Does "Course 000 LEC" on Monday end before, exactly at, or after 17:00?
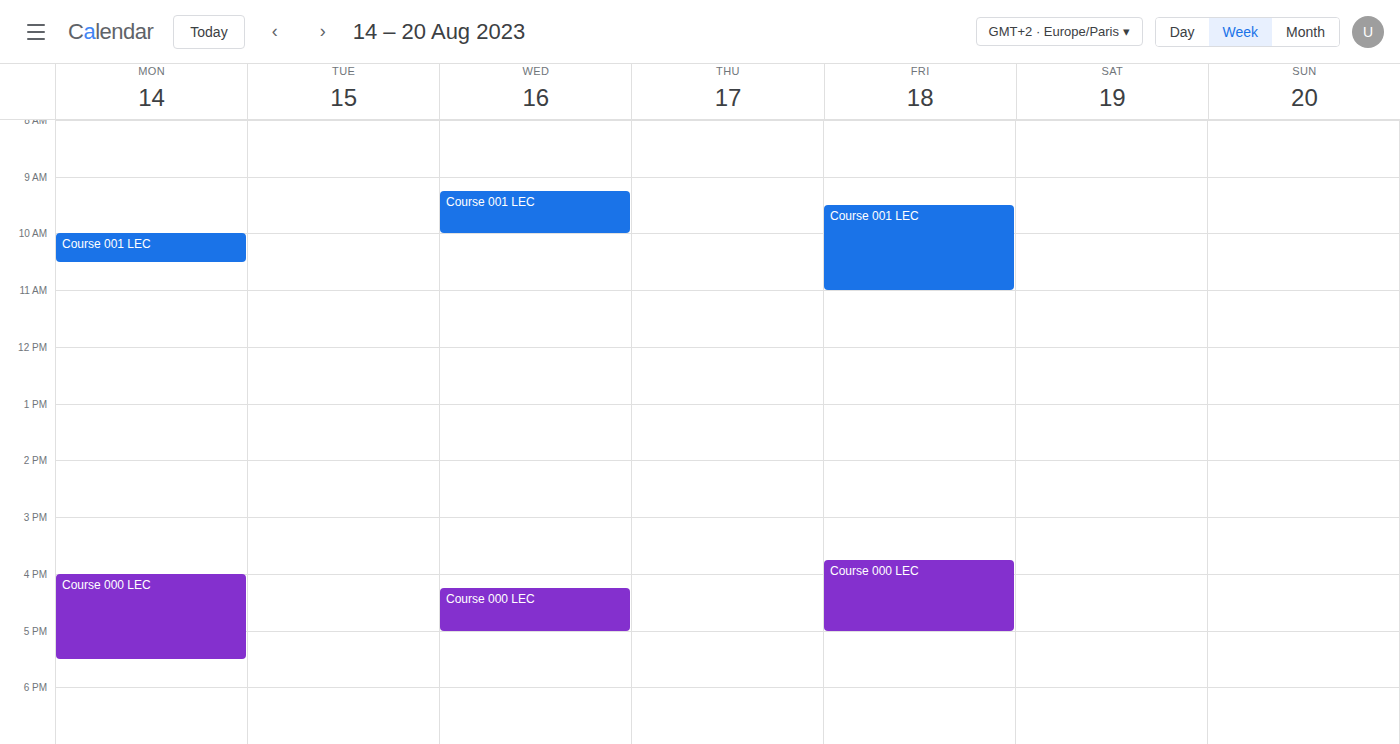
17:30 -- after 17:00, 30 minutes below the 17:00 line.